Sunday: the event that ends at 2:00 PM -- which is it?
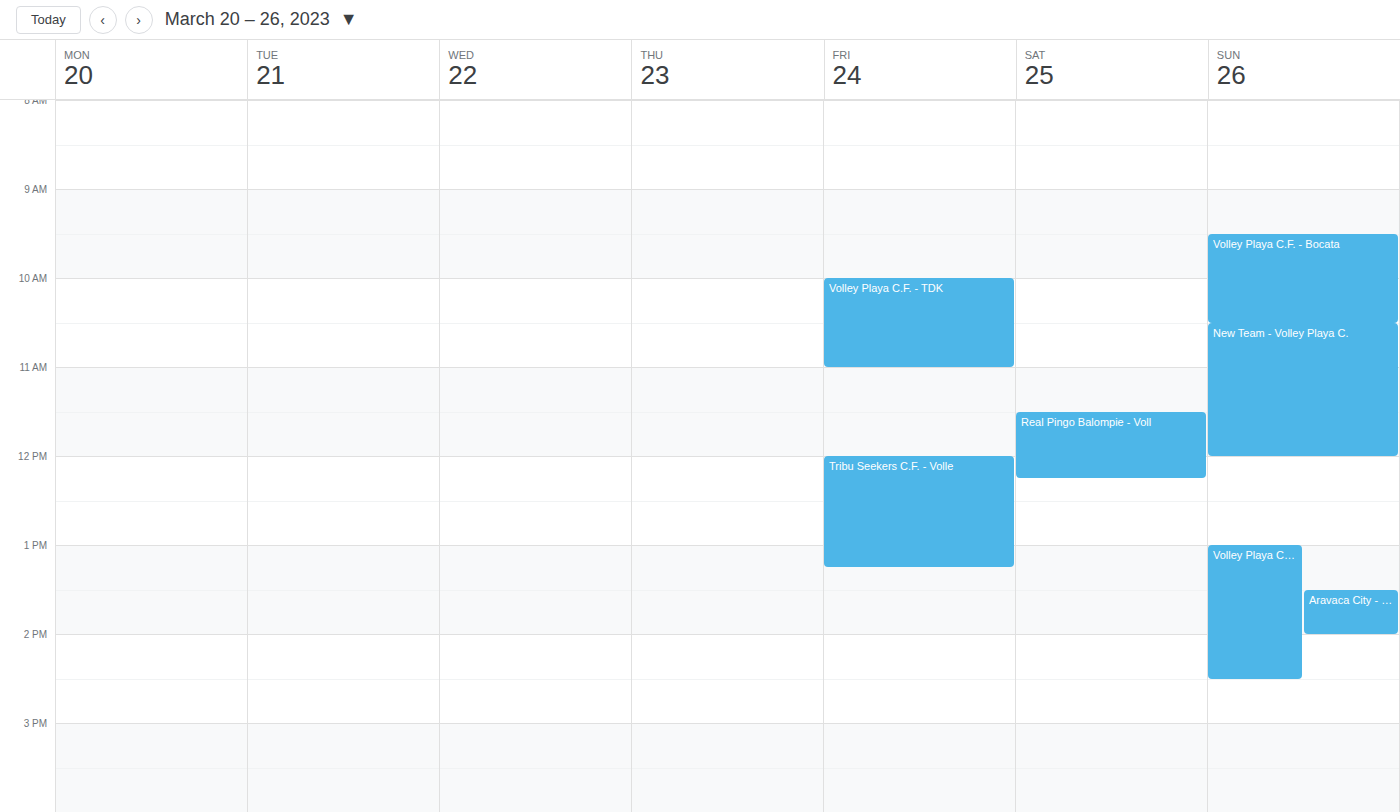
"Aravaca City - Volley Play"